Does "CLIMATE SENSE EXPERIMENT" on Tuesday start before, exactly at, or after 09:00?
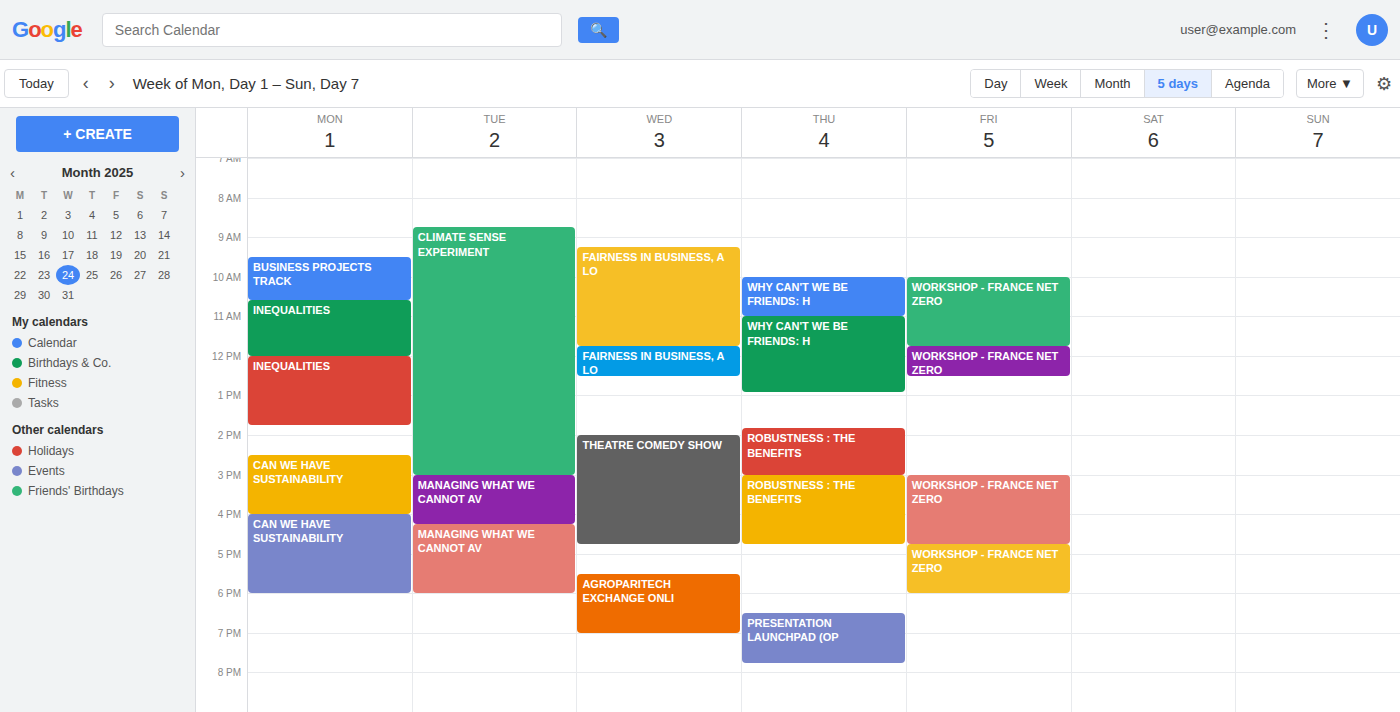
08:45 -- before 09:00, 15 minutes above the 09:00 line.